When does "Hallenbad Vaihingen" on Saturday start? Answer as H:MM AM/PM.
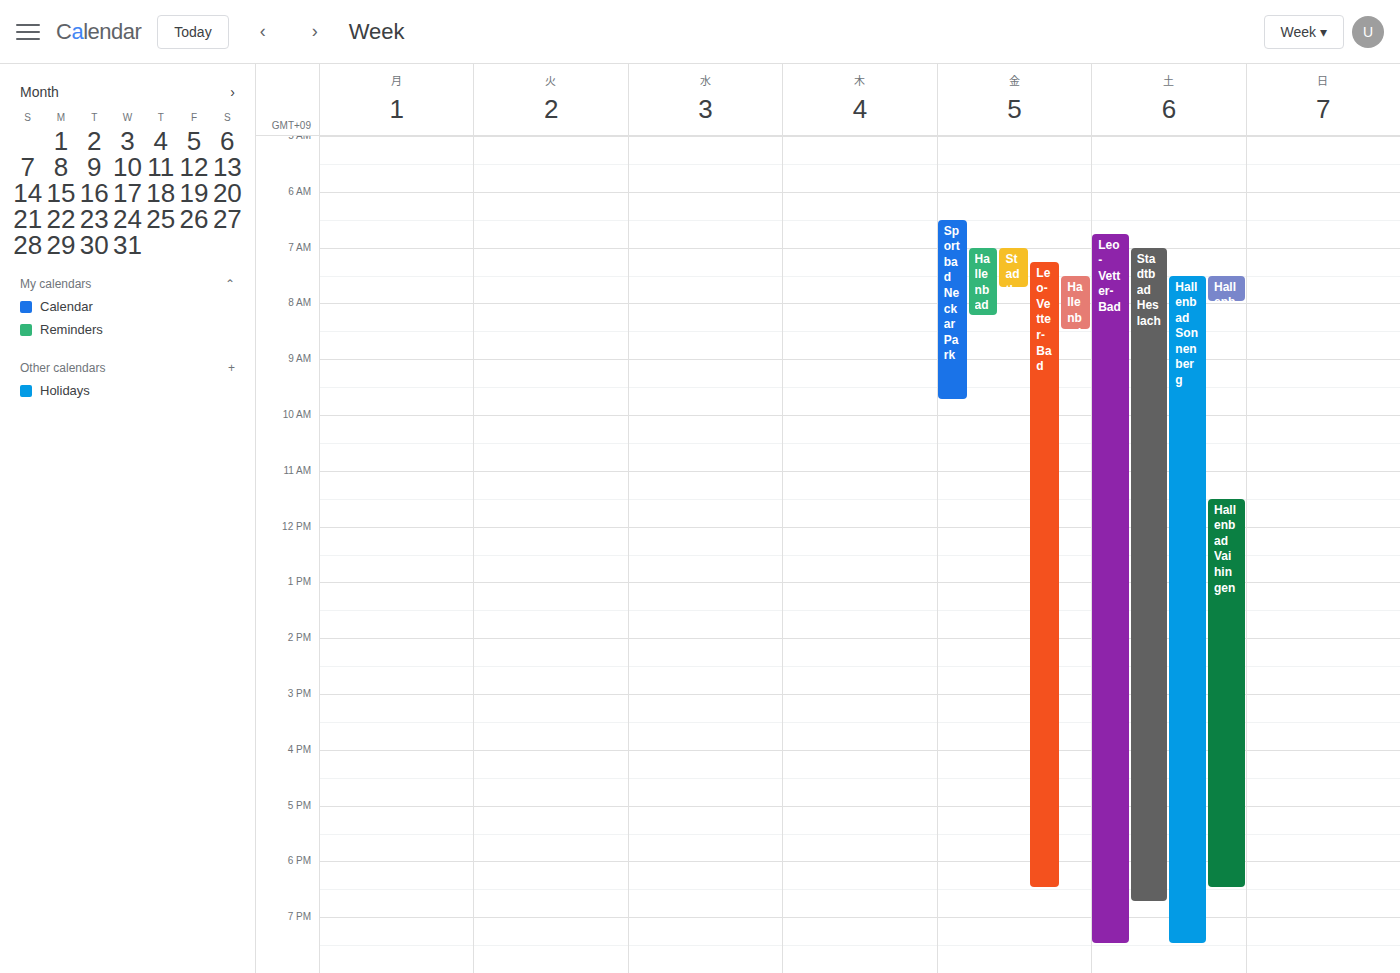
11:30 AM